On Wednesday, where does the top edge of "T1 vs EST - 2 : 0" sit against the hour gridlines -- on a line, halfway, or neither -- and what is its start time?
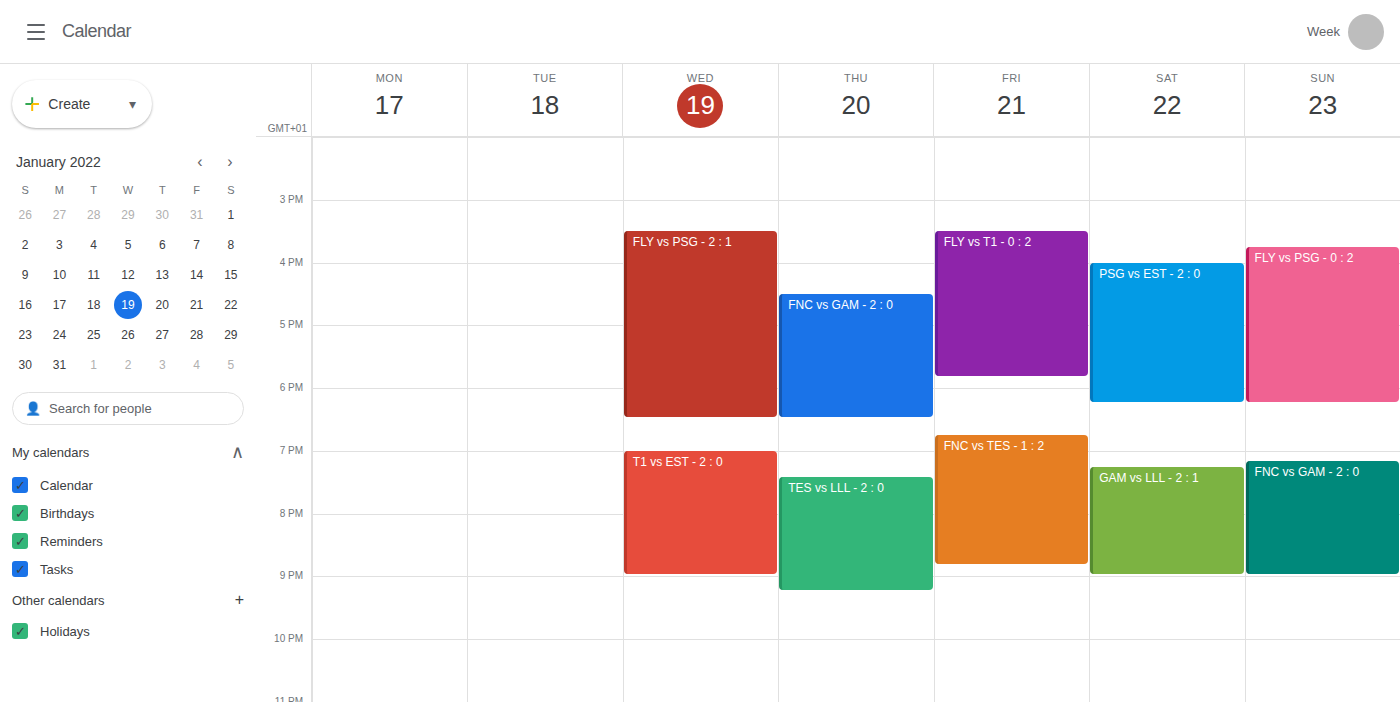
7:00 PM -- exactly on the 7 PM line.